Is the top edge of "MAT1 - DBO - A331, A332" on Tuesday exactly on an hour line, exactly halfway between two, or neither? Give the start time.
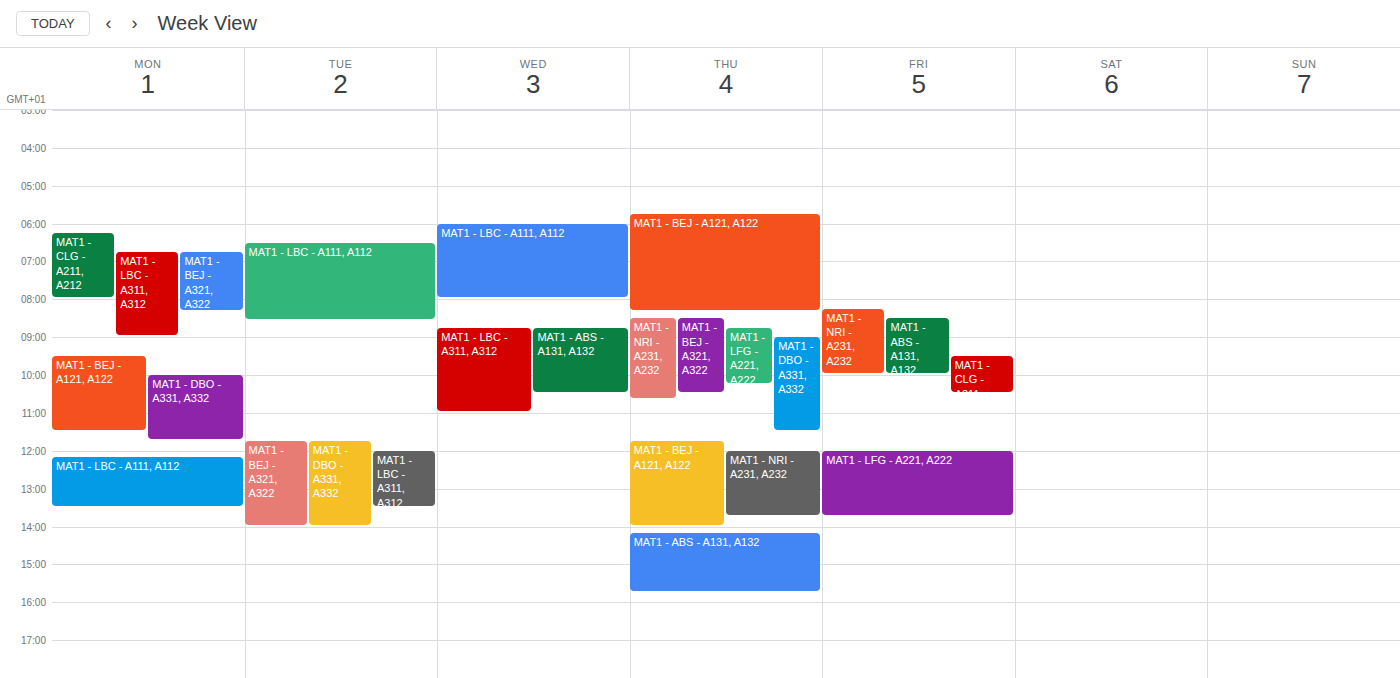
11:45 AM -- neither: three quarters of the way from the 11 AM line to the 12 PM line.